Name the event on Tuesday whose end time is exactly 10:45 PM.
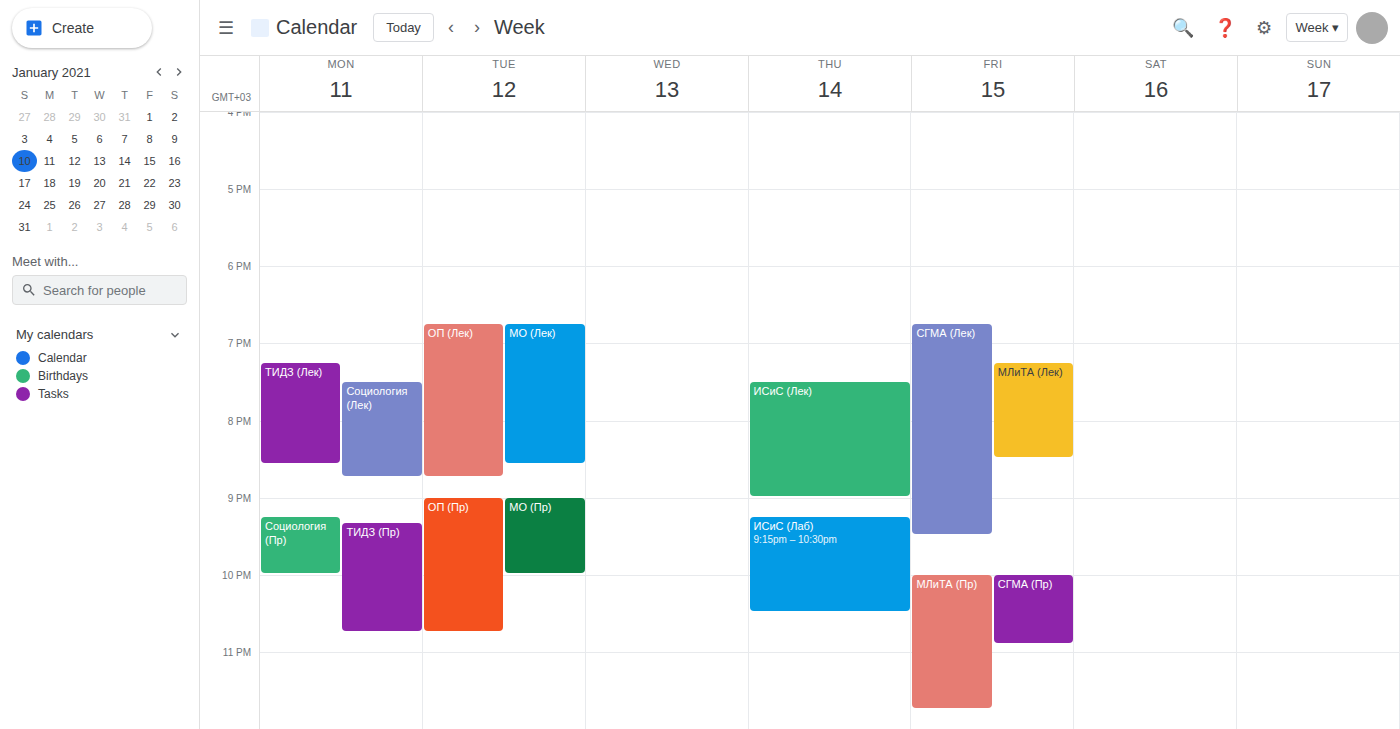
"ОП (Пр)"